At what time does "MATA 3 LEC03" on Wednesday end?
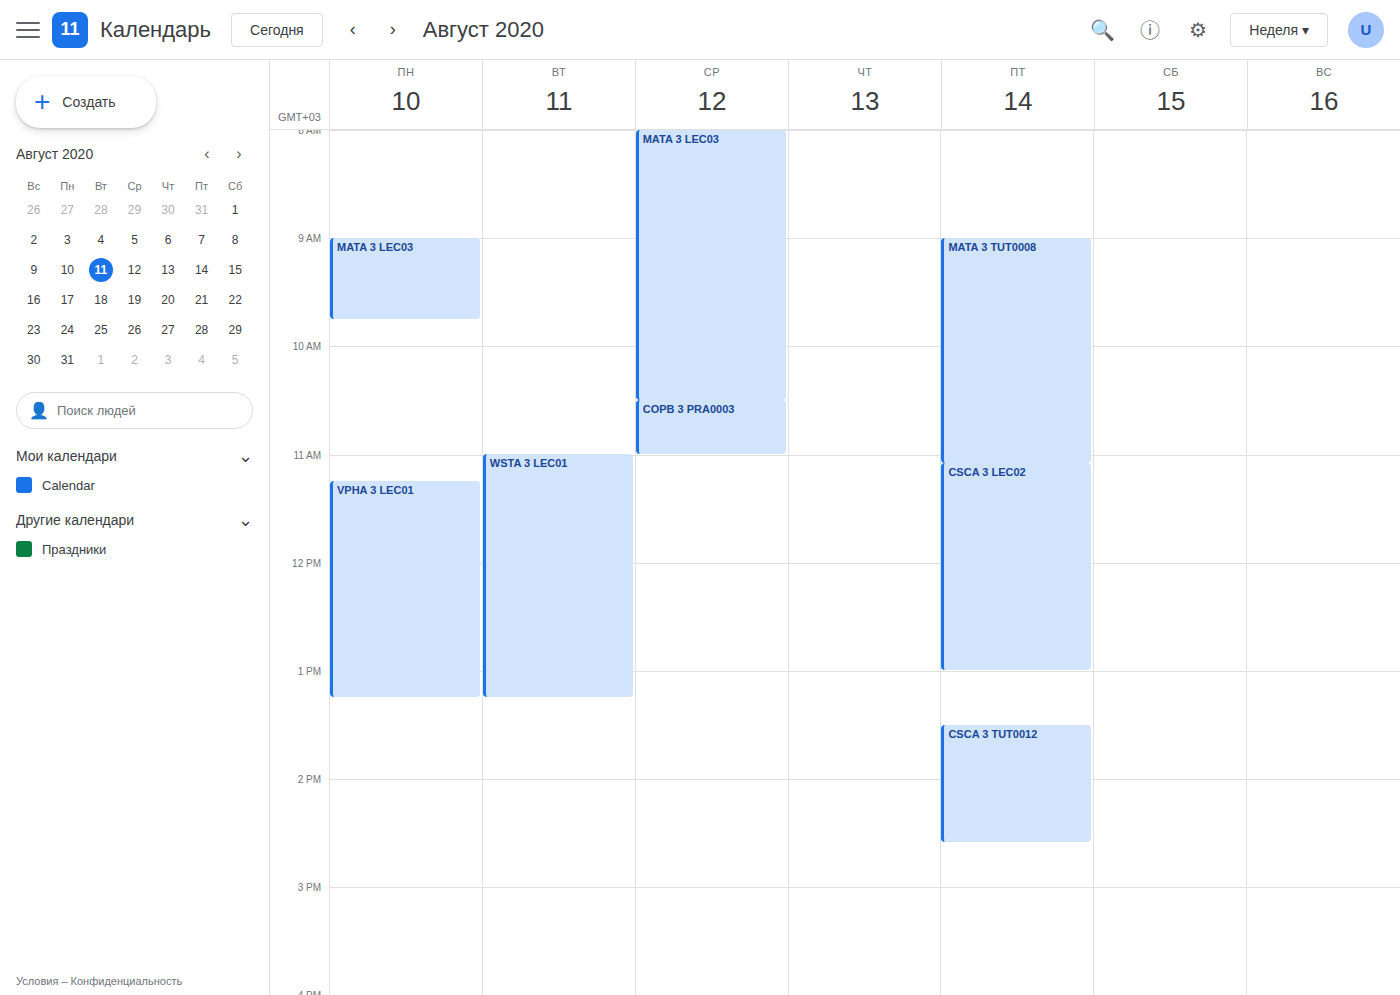
10:30 AM